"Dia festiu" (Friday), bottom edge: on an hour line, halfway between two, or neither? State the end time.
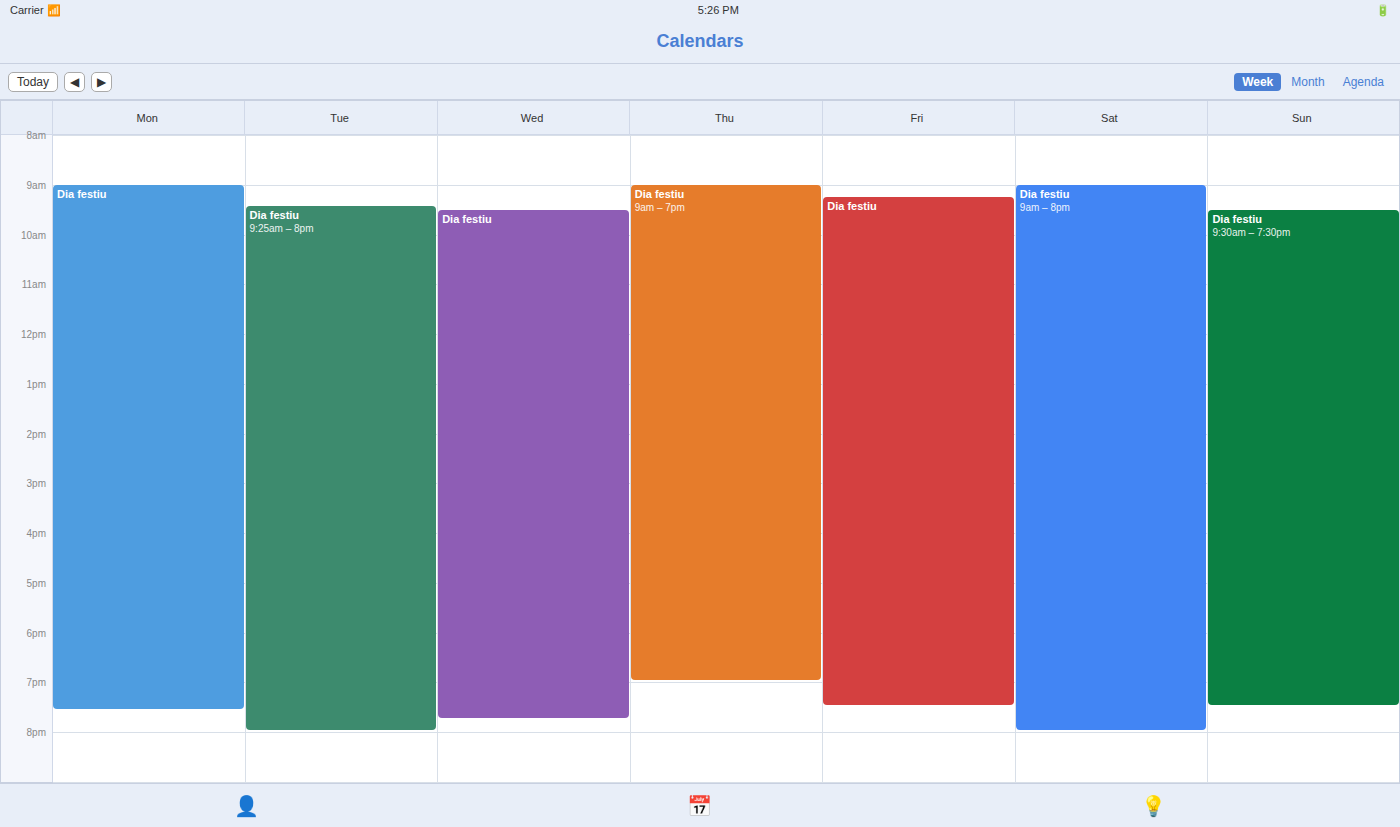
7:30 PM -- halfway between the 7 PM and 8 PM lines.